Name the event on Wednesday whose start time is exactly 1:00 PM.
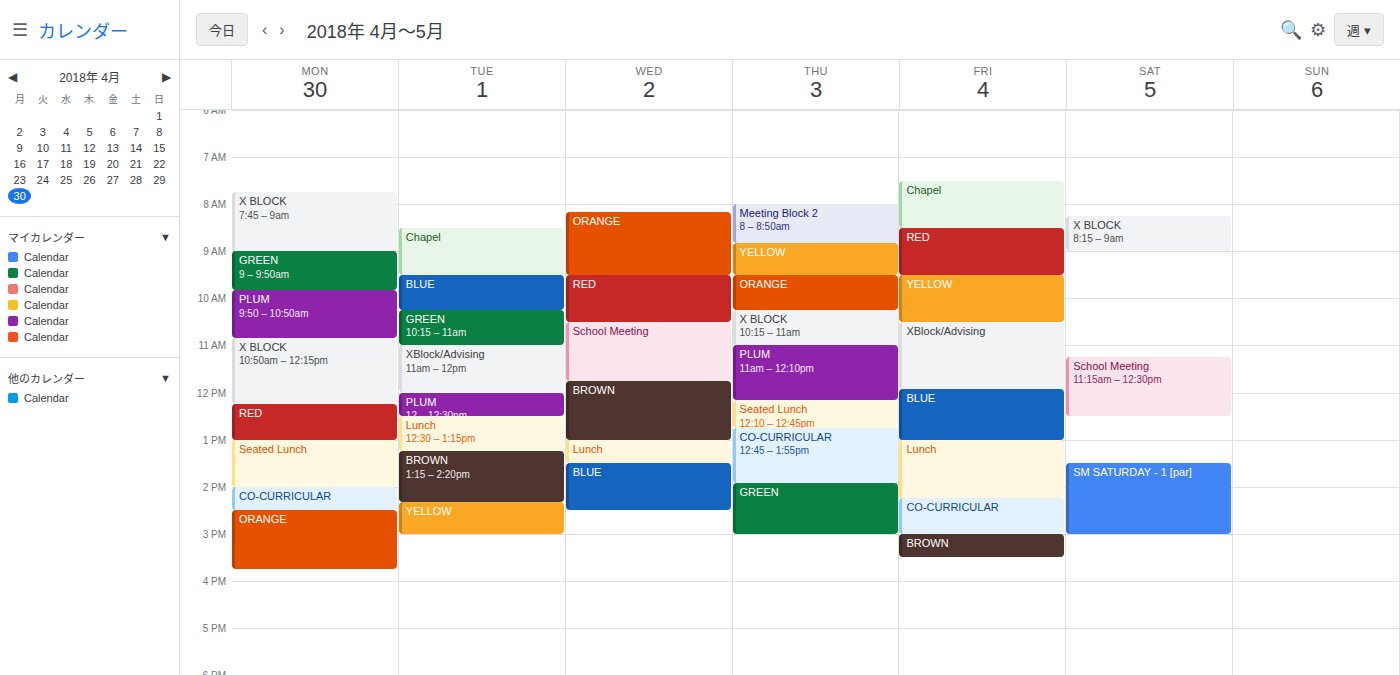
"Lunch"